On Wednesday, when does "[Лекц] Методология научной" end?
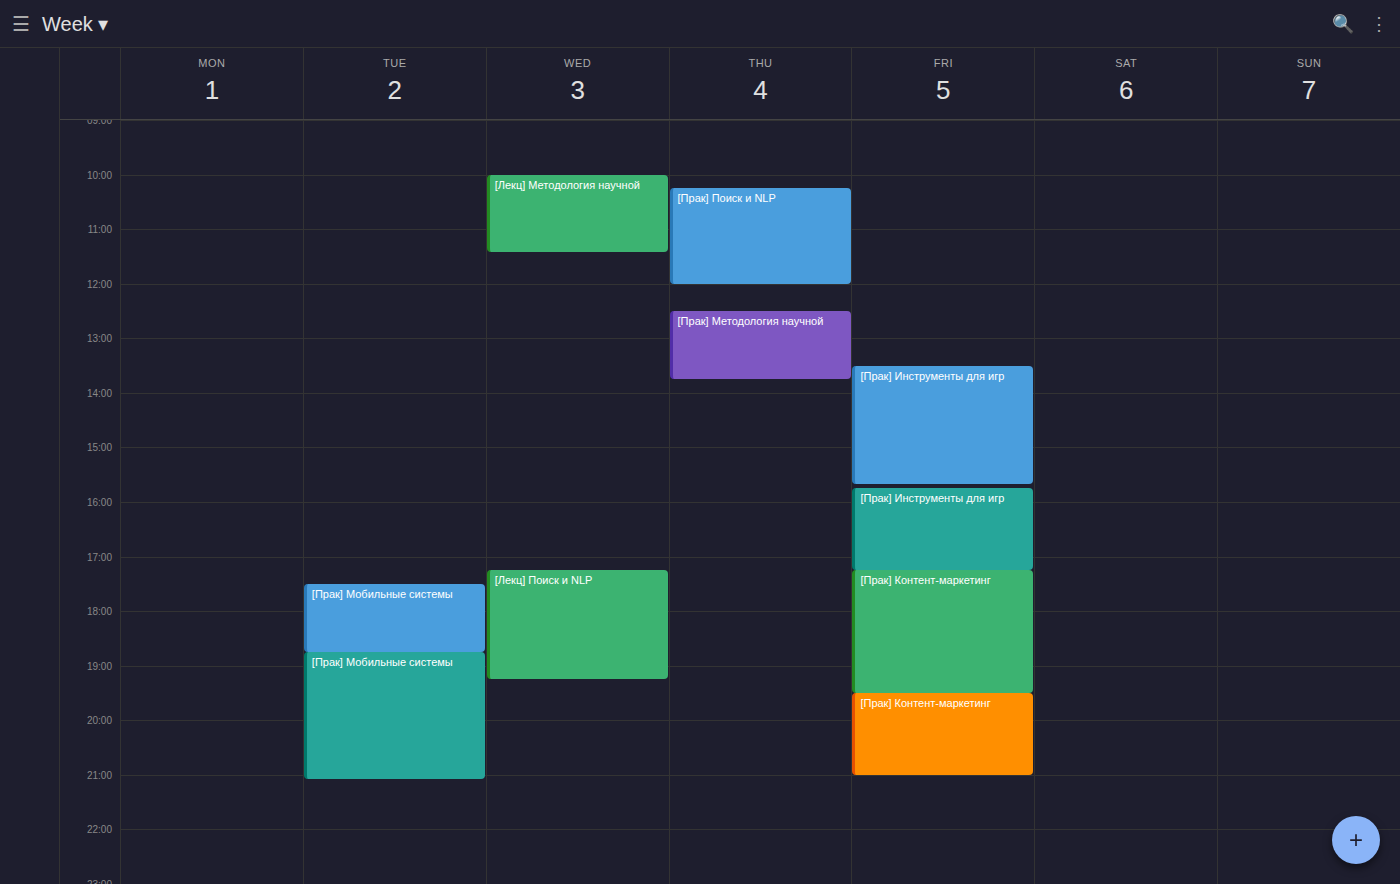
11:25 AM